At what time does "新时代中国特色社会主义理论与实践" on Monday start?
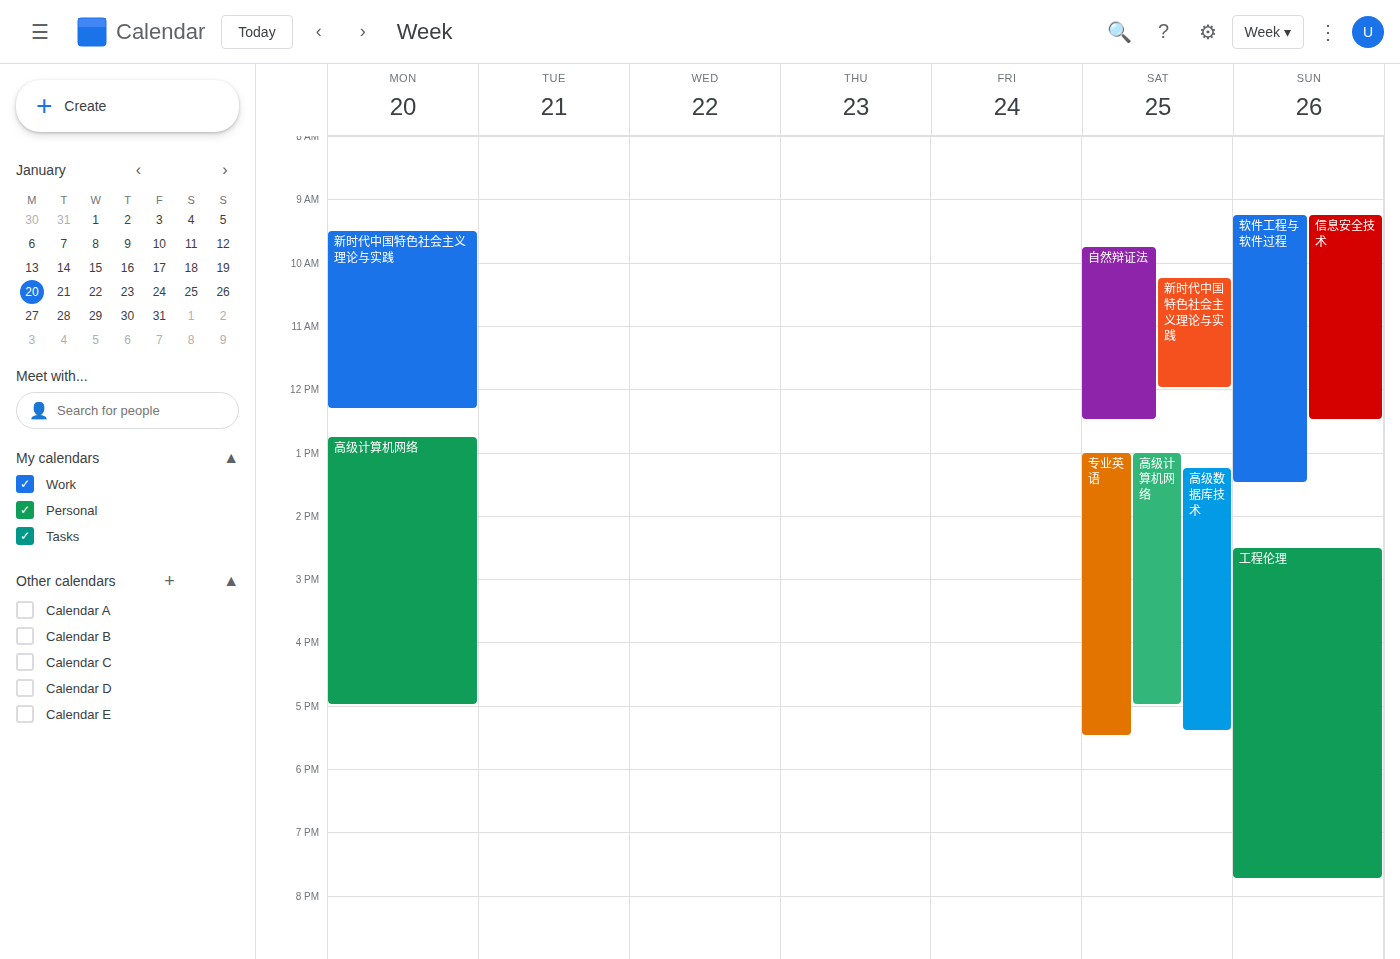
9:30 AM